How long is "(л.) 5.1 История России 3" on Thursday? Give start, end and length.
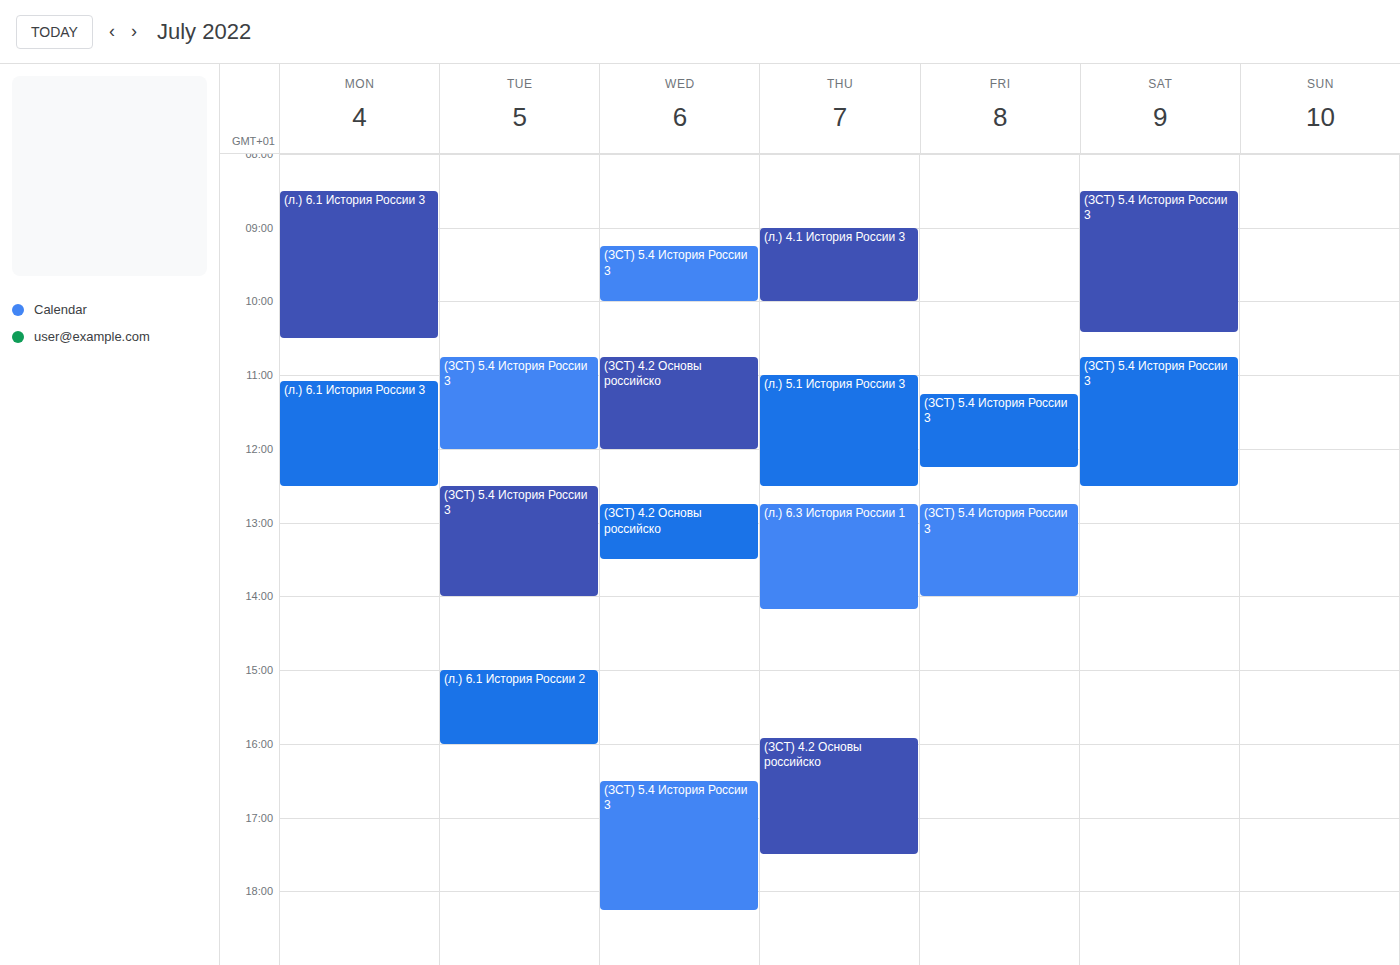
11:00 AM to 12:30 PM, 1 hour 30 minutes